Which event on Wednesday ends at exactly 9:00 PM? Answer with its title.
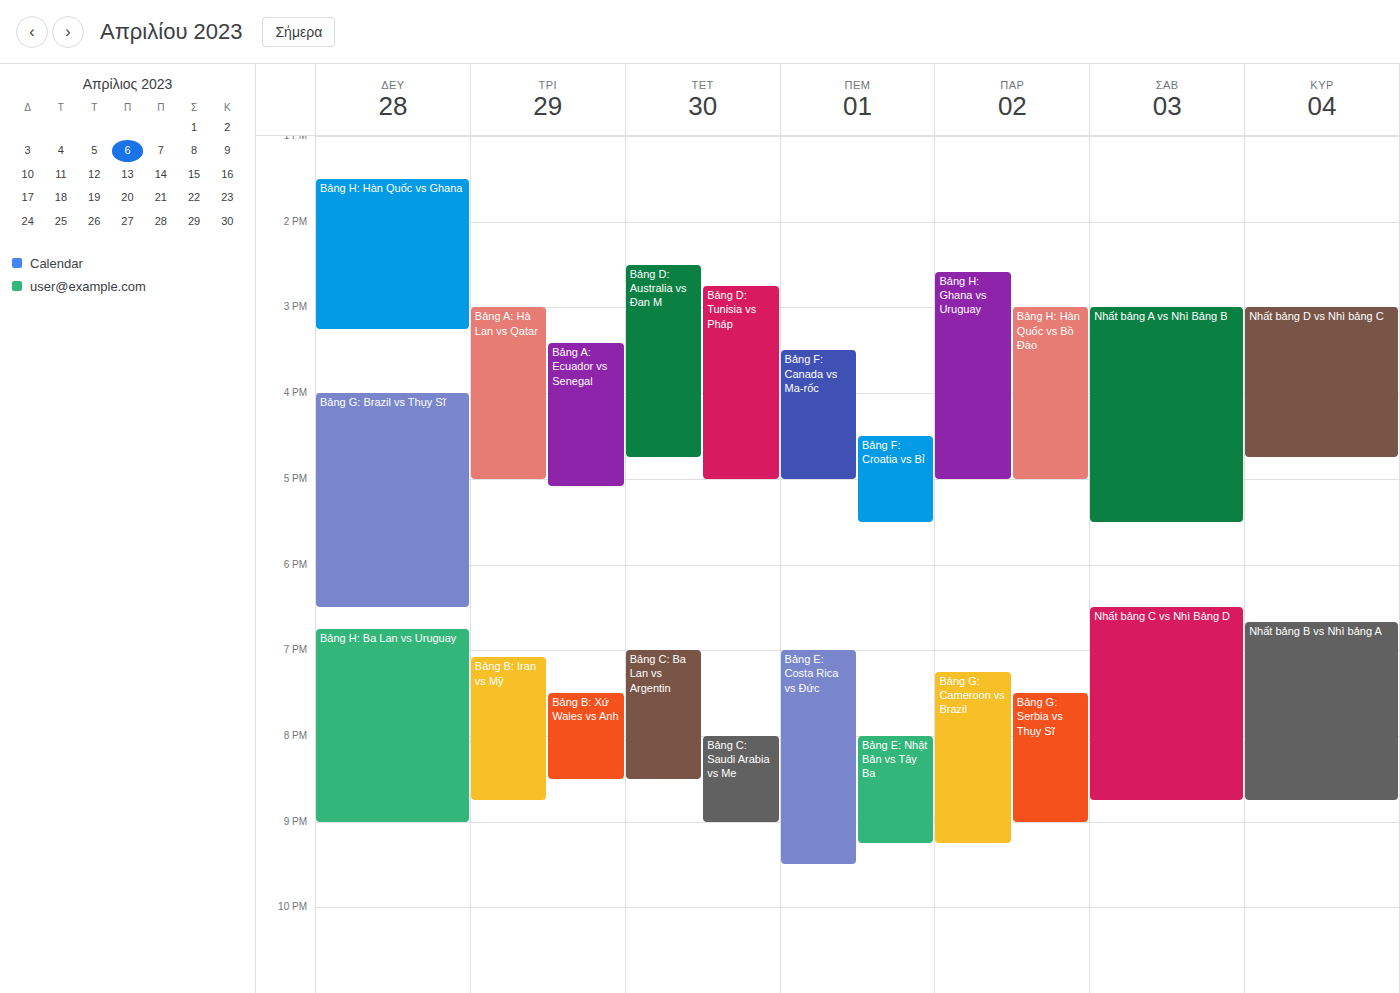
"Bảng C: Saudi Arabia vs Me"